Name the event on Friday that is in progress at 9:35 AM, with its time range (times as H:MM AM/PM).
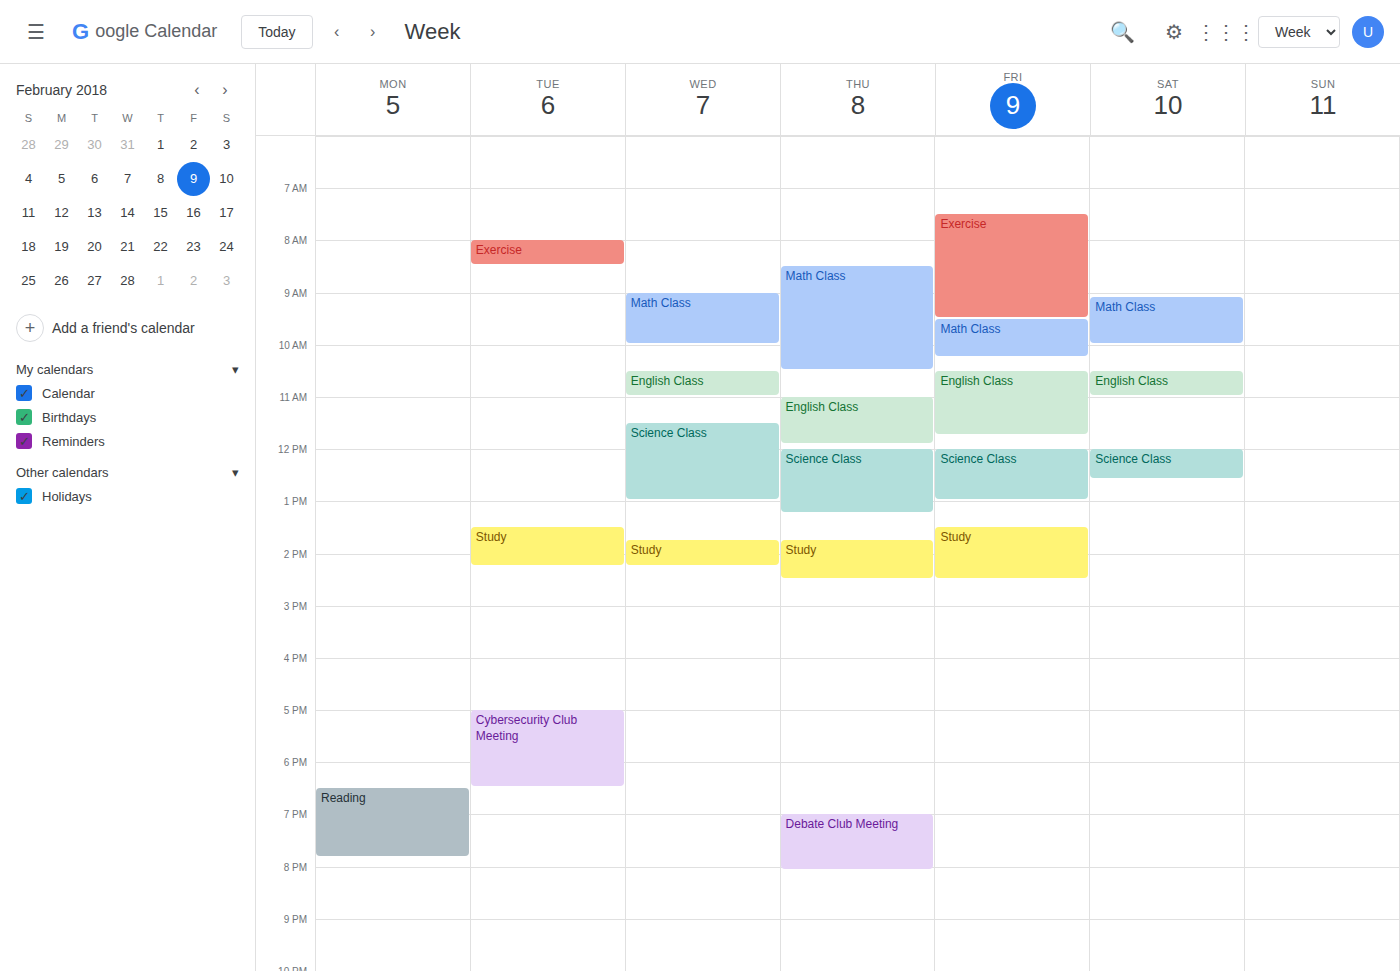
"Math Class", 9:30 AM to 10:15 AM